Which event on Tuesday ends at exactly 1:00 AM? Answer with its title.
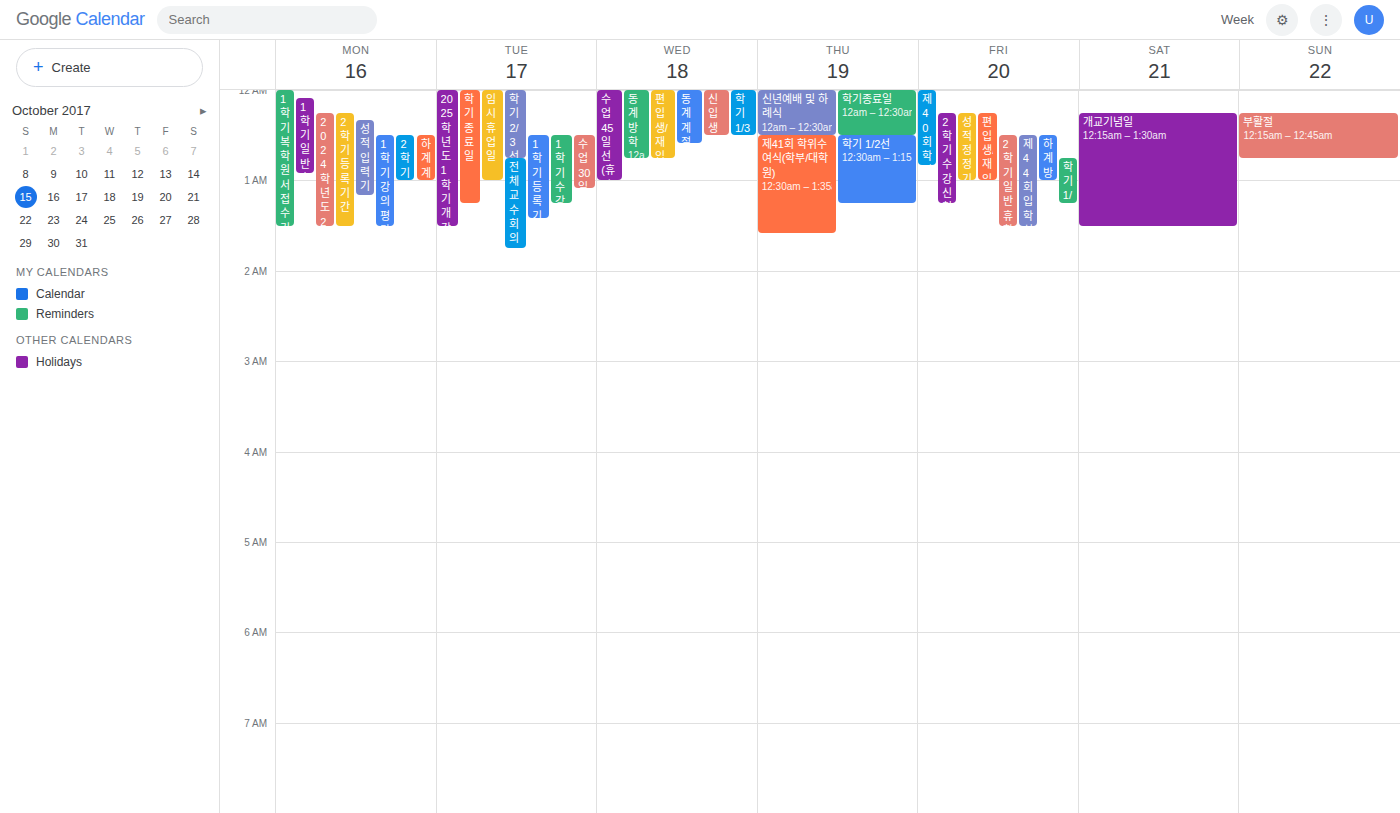
"임시휴업일"